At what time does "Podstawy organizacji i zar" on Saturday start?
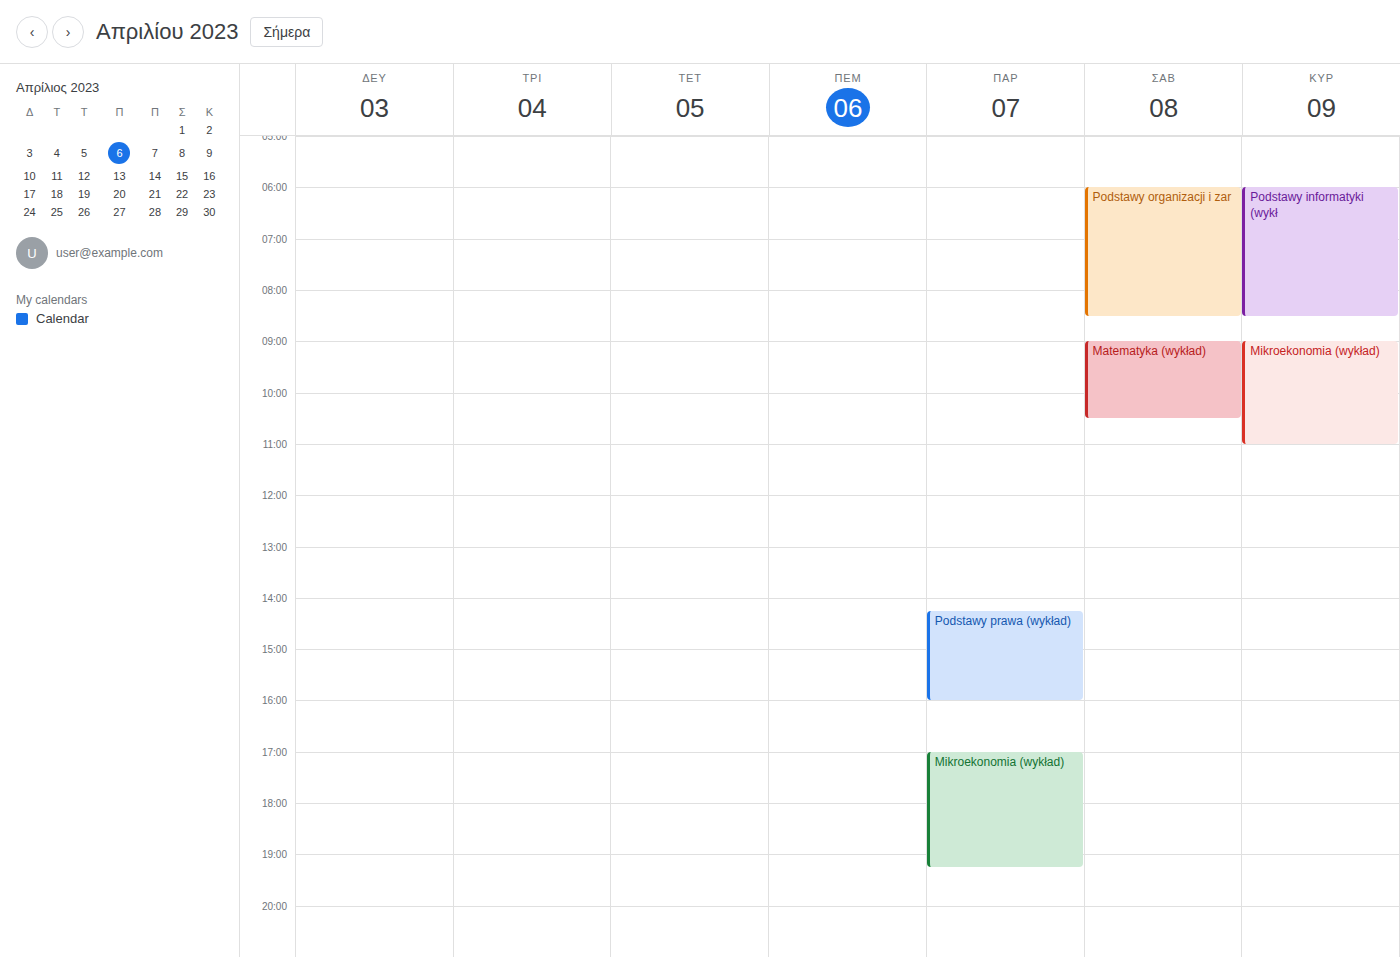
6:00 AM